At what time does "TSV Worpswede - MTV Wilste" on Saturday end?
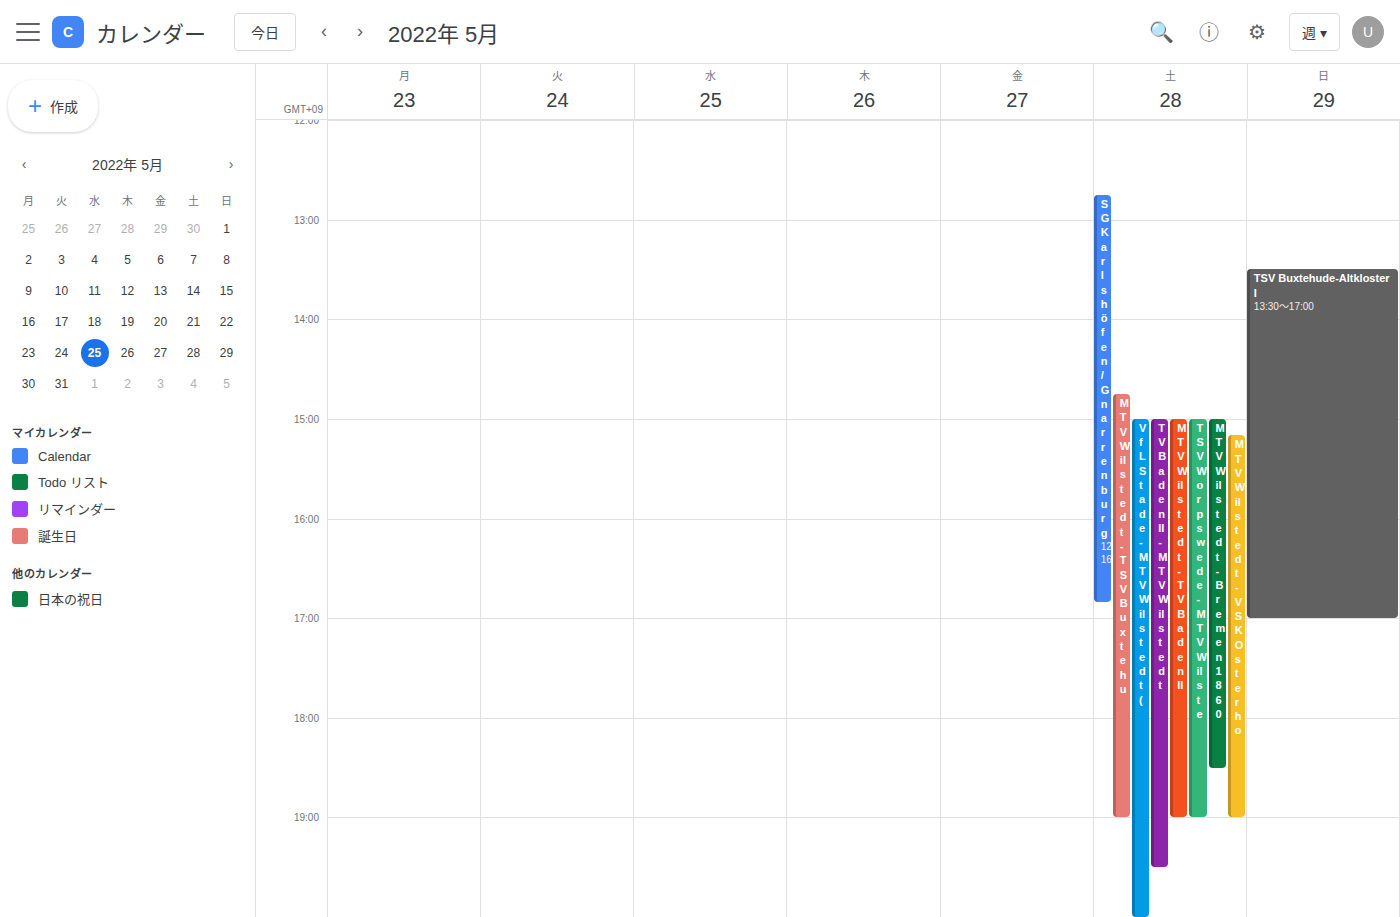
19:00